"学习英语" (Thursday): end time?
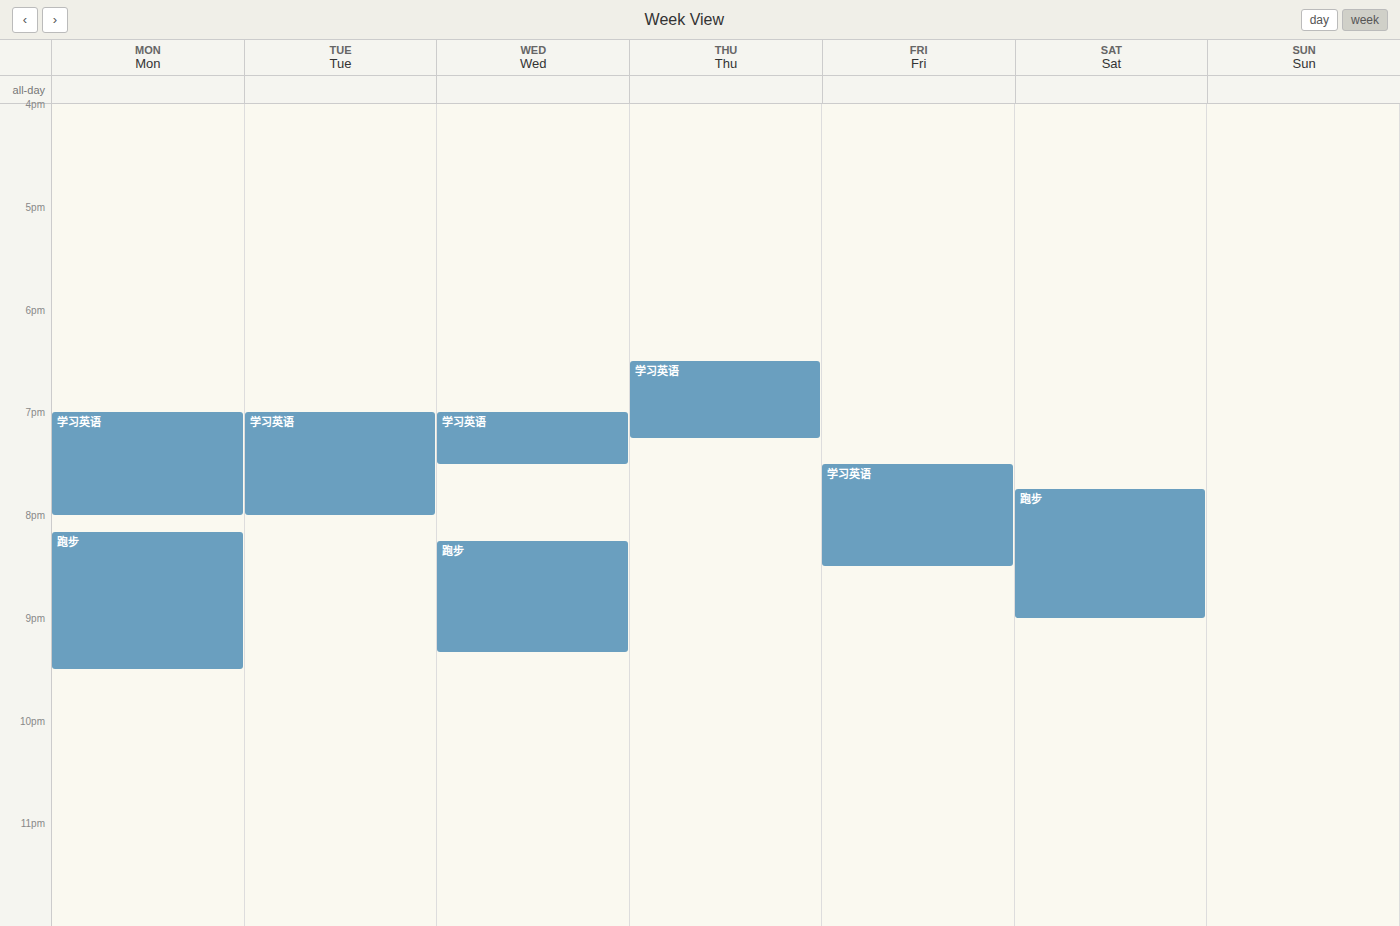
7:15 PM